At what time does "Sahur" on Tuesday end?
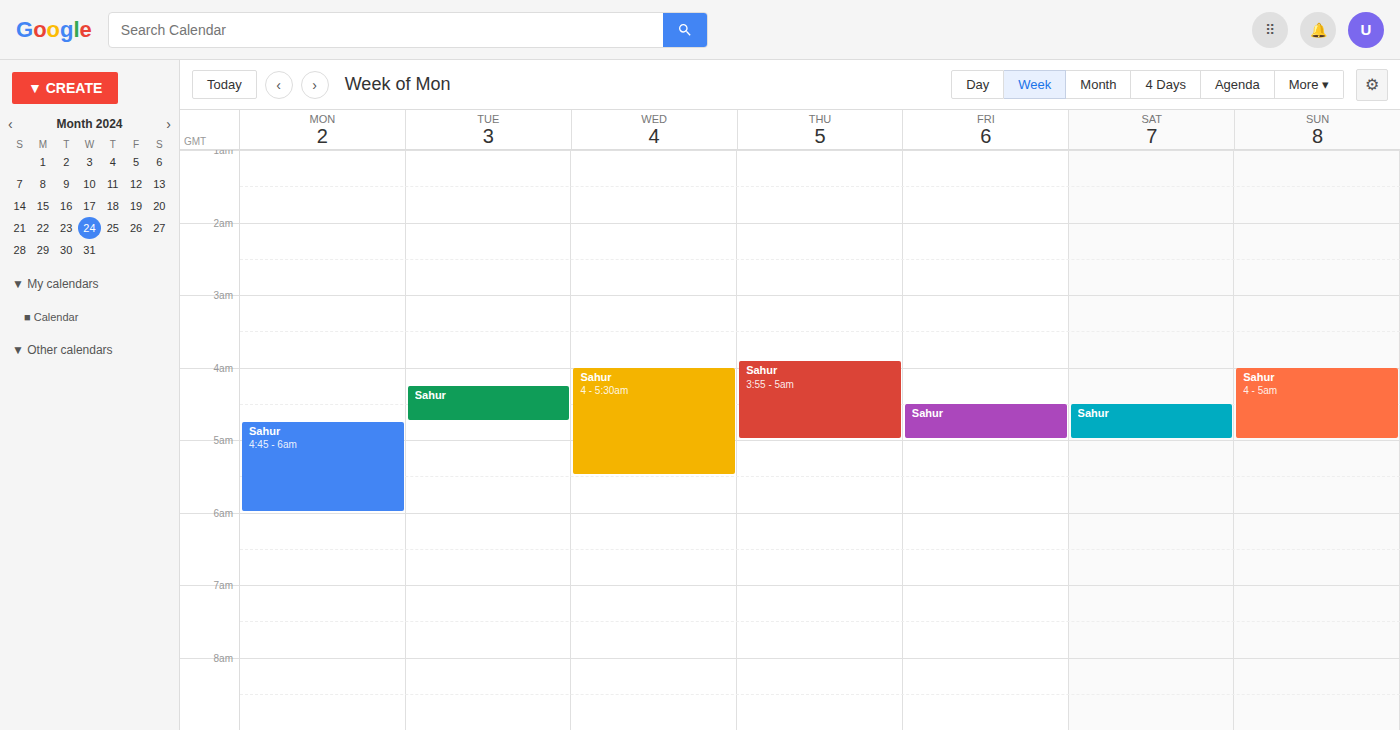
04:45